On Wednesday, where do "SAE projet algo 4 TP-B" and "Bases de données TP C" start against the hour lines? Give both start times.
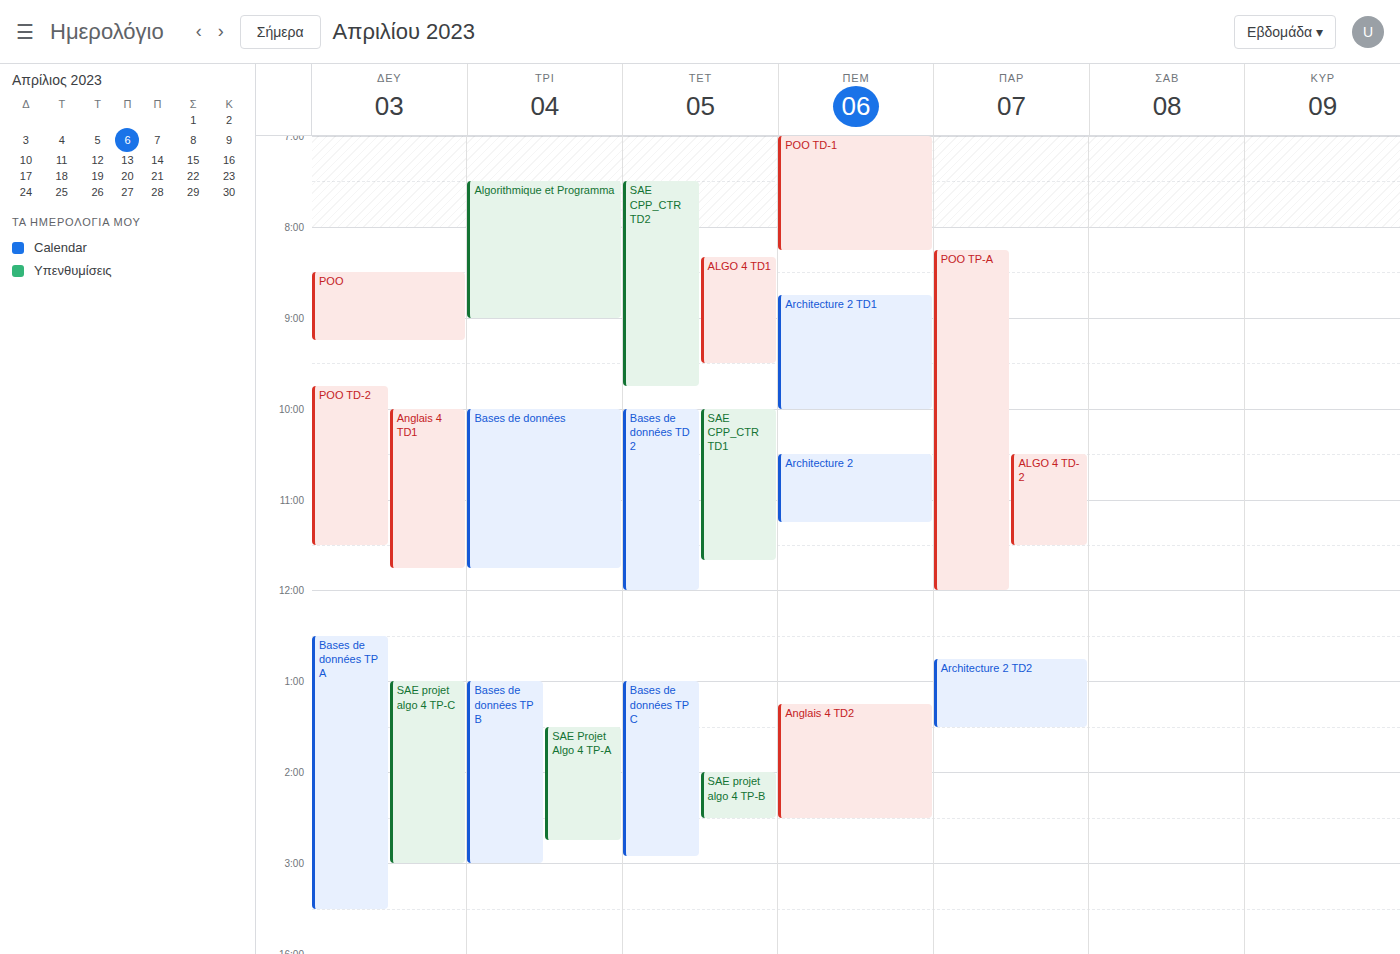
"SAE projet algo 4 TP-B": 2:00 PM, exactly on the 2 PM line. "Bases de données TP C": 1:00 PM, exactly on the 1 PM line.